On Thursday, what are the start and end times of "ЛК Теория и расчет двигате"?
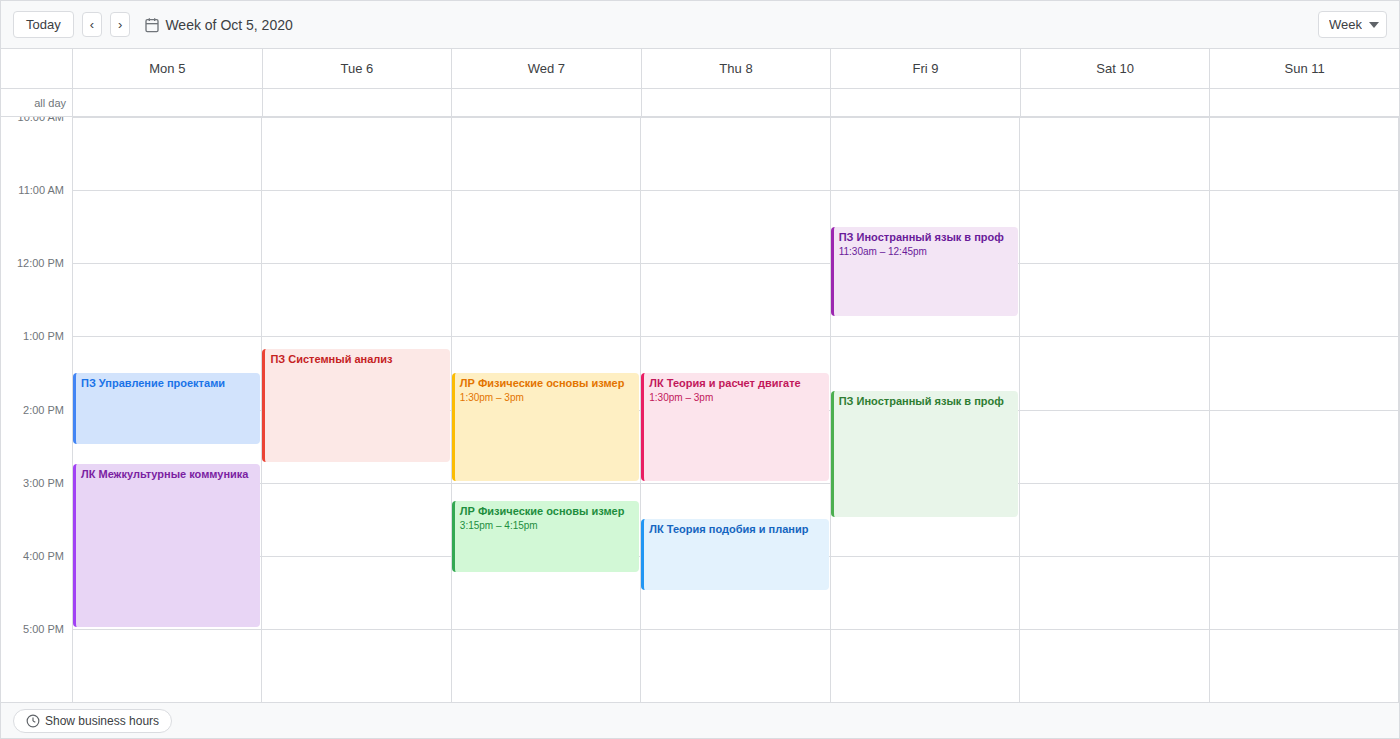
1:30 PM to 3:00 PM